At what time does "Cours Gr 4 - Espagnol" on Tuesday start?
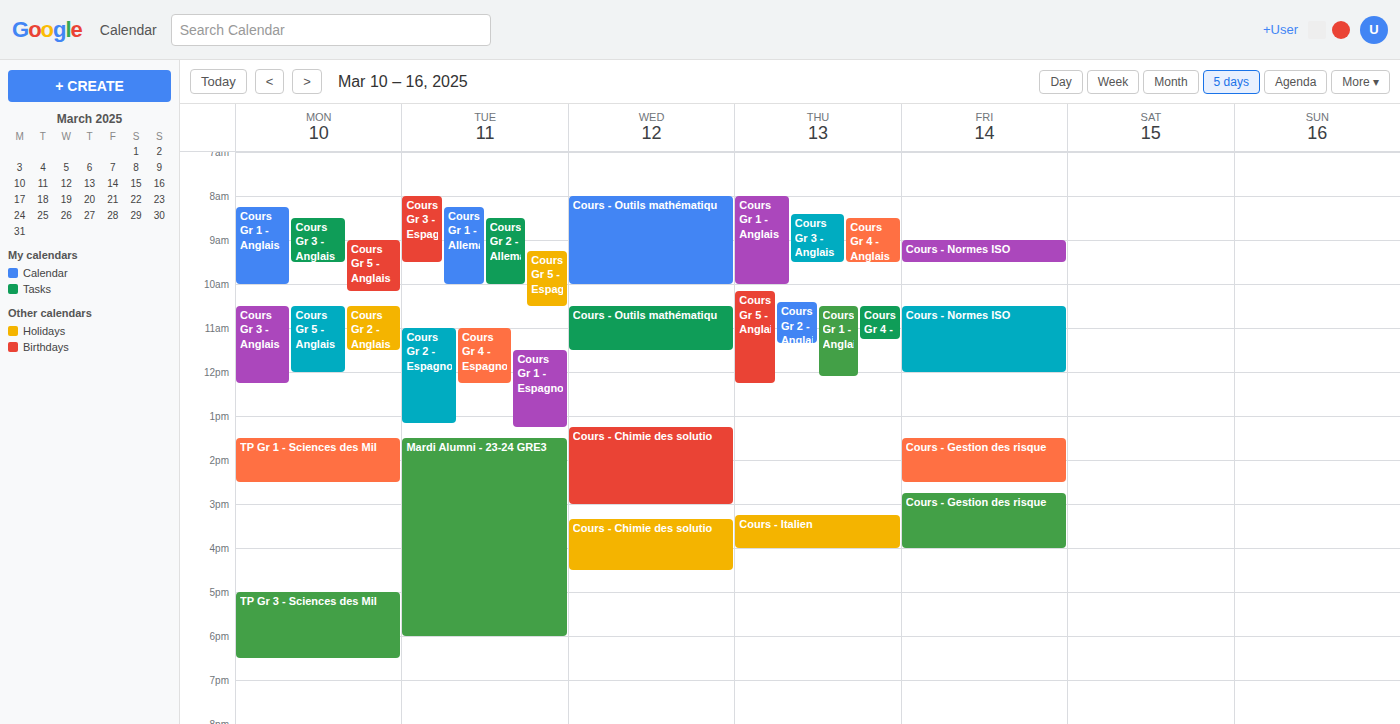
11:00 AM